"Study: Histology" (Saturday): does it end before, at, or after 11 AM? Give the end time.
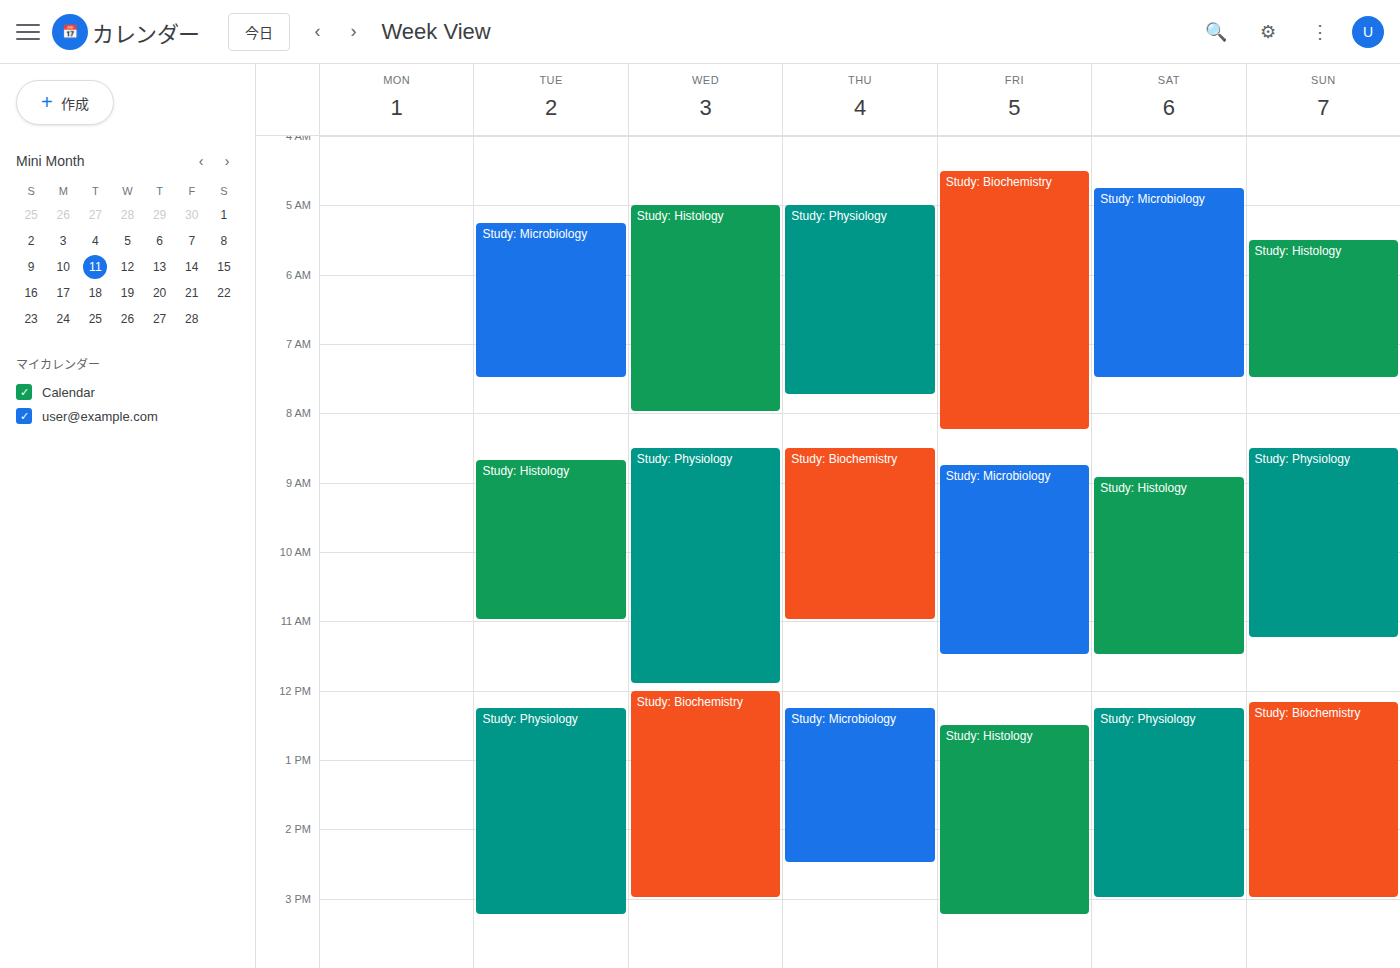
11:30 AM -- after 11 AM, 30 minutes below the 11 AM line.